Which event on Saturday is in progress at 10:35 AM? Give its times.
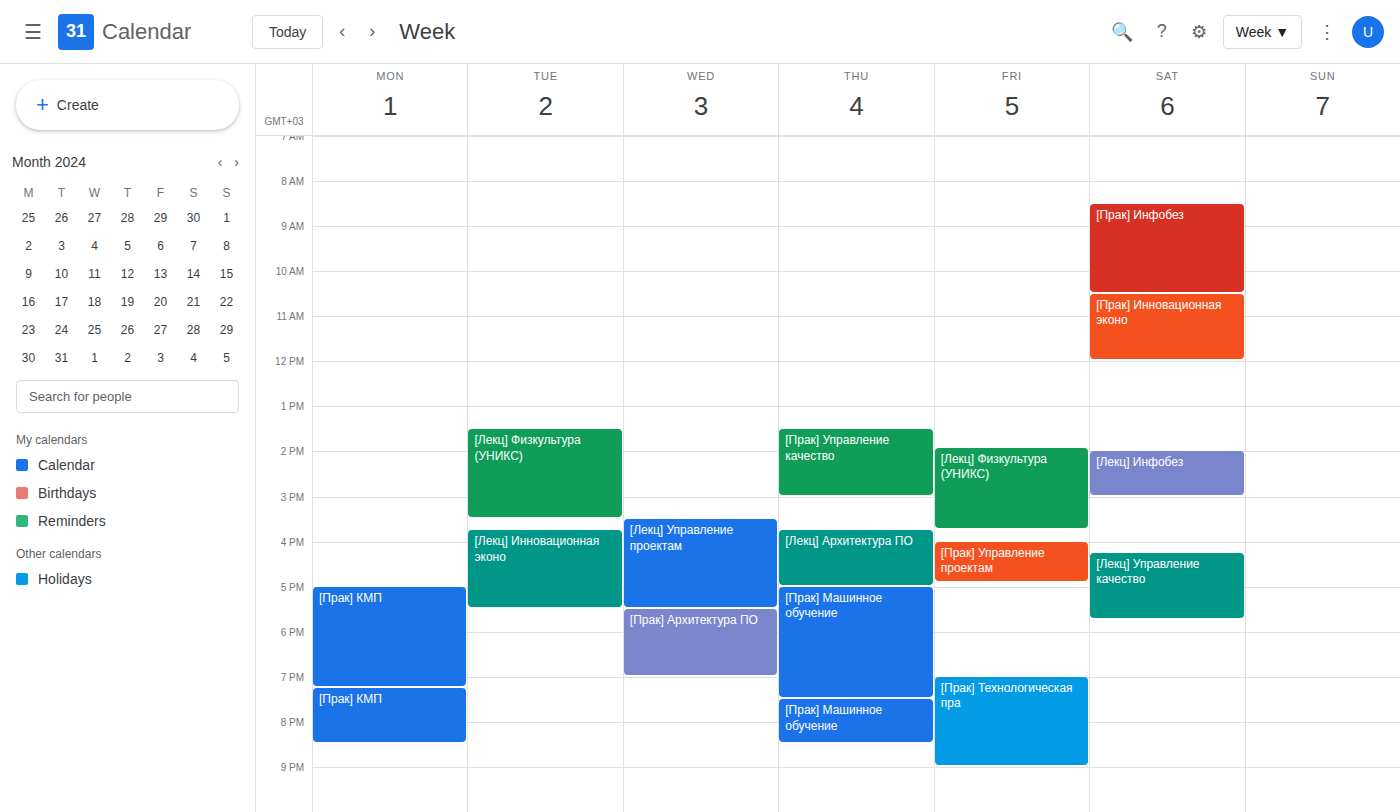
"[Прак] Инновационная эконо", 10:30 AM to 12:00 PM